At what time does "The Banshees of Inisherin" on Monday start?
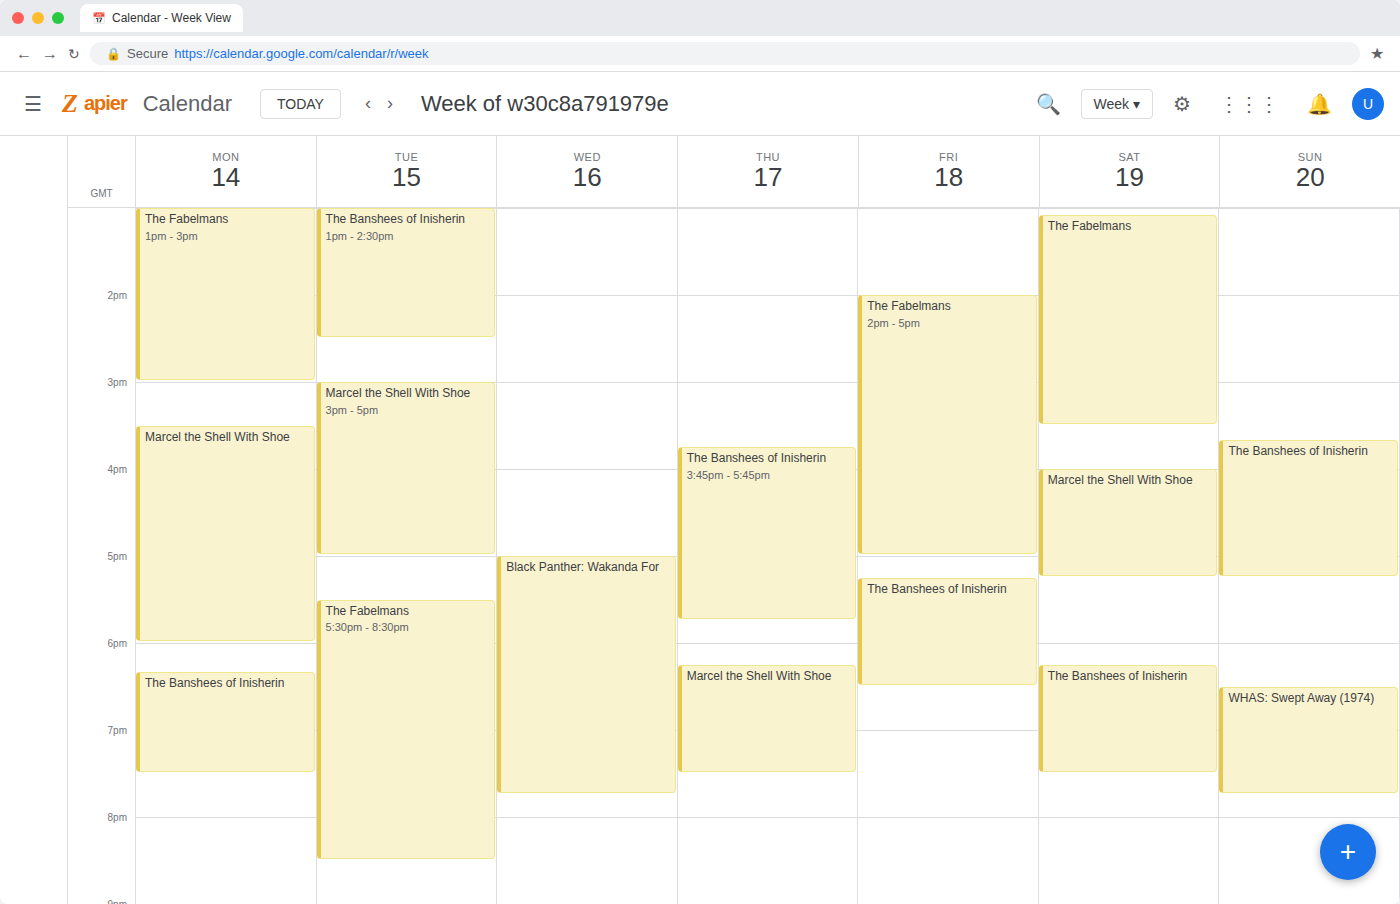
6:20 PM